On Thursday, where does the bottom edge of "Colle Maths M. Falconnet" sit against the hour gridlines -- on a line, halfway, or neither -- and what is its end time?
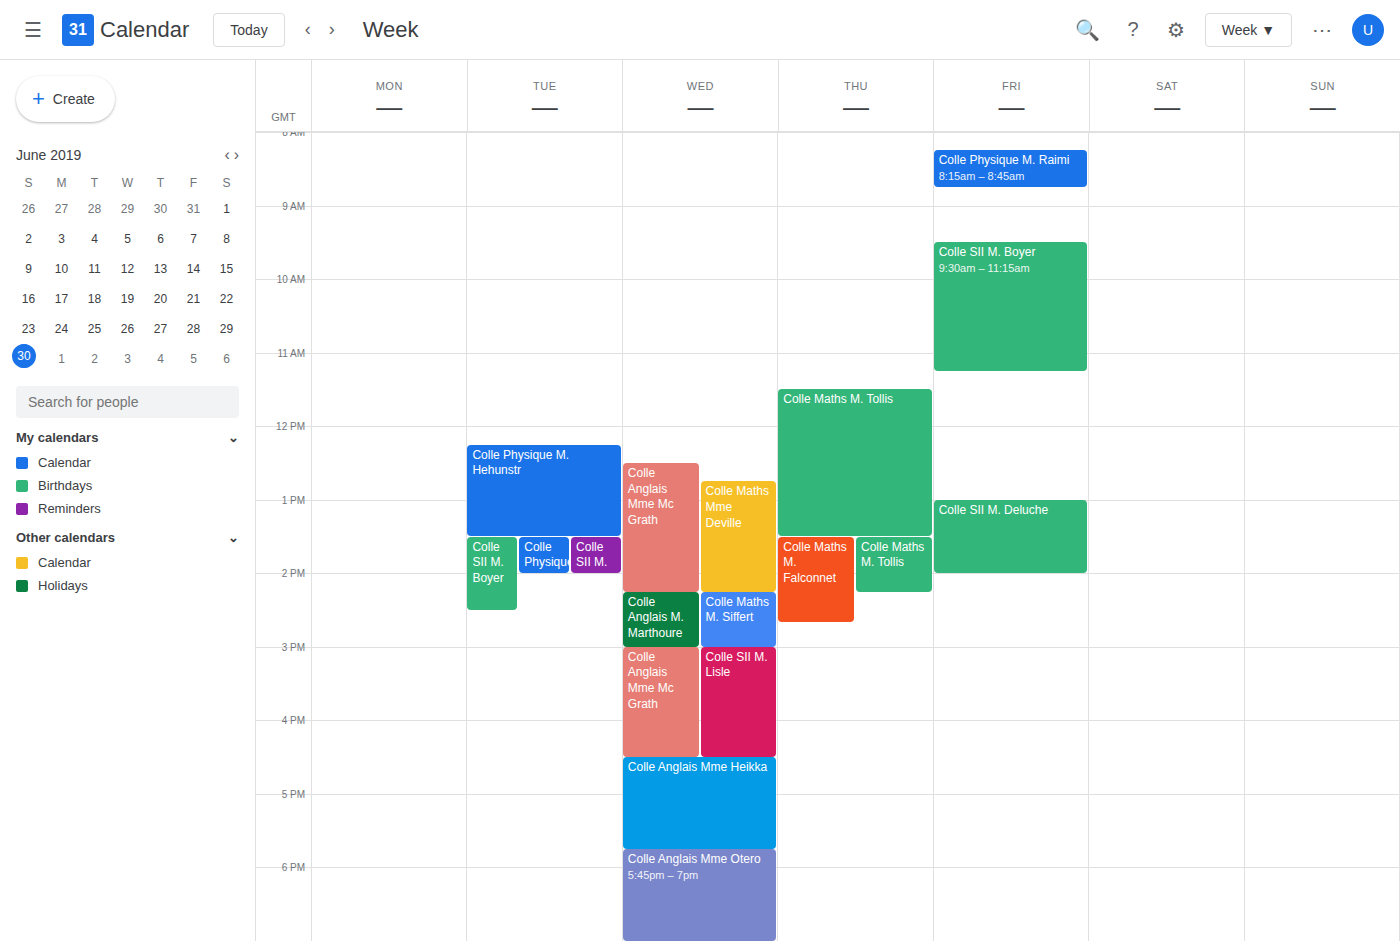
2:40 PM -- neither: 40 minutes below the 2 PM line and 20 minutes above the 3 PM line.